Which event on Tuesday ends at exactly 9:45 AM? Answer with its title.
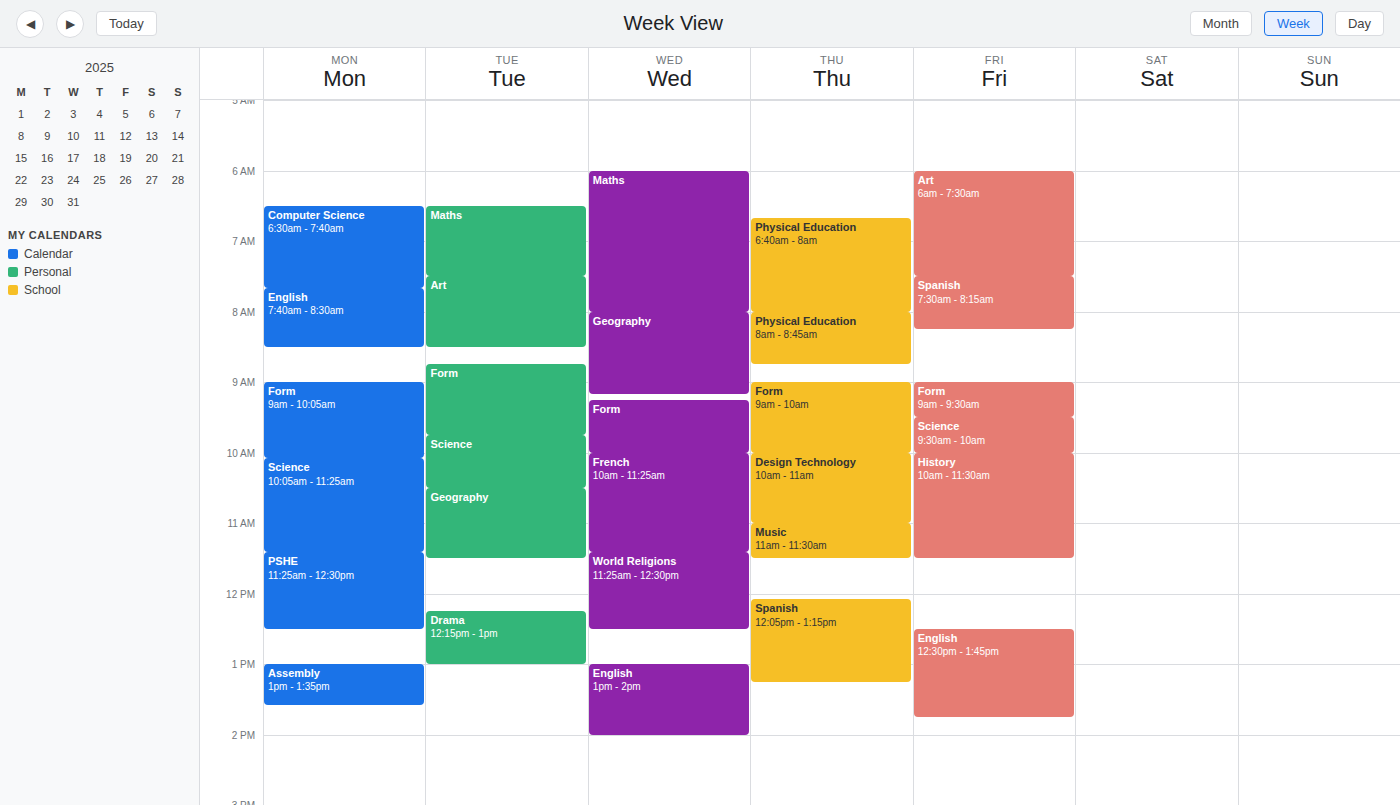
"Form"